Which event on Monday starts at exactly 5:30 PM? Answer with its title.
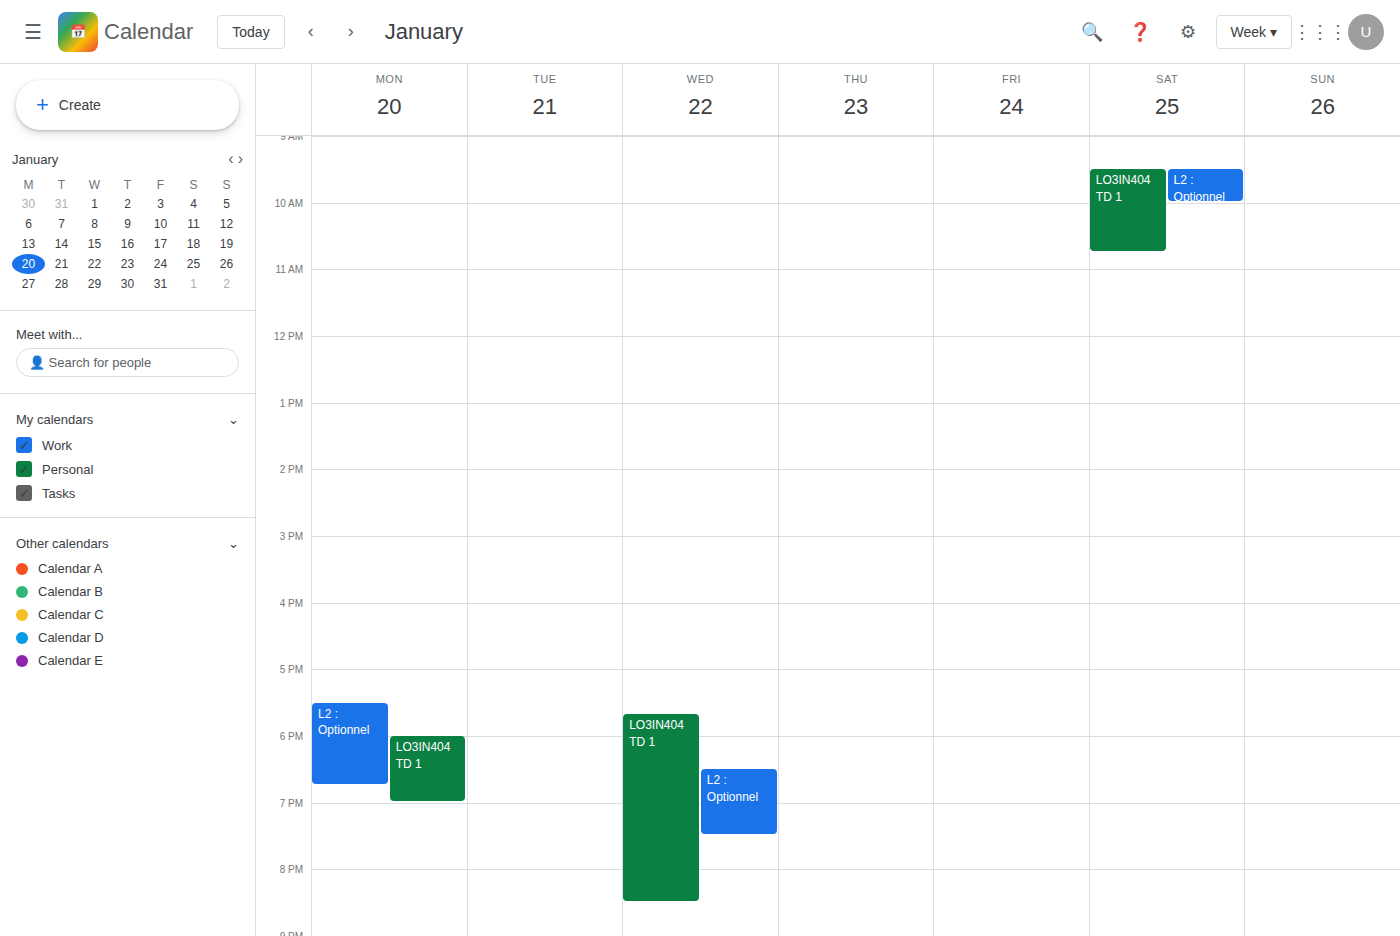
"L2 : Optionnel"